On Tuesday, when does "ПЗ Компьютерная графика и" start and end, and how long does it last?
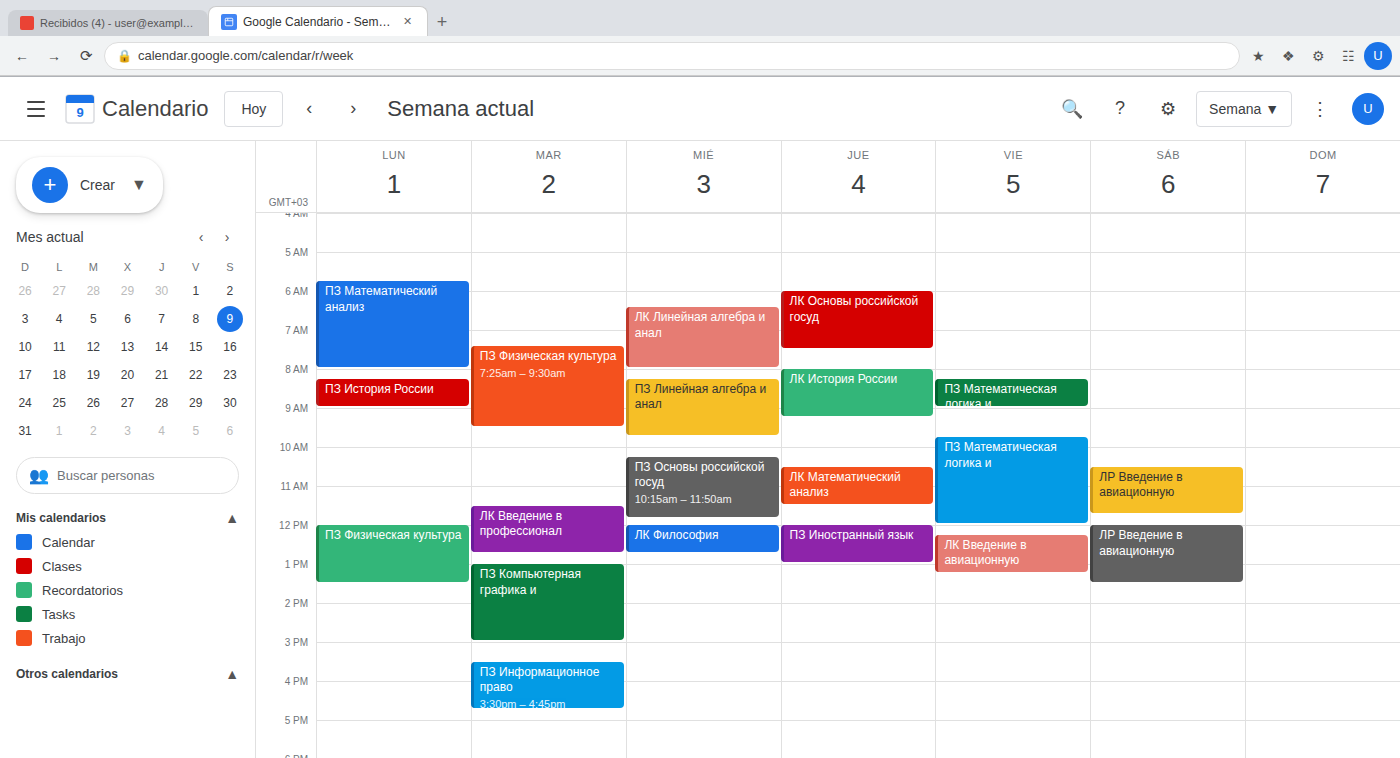
13:00 to 15:00, 2 hours